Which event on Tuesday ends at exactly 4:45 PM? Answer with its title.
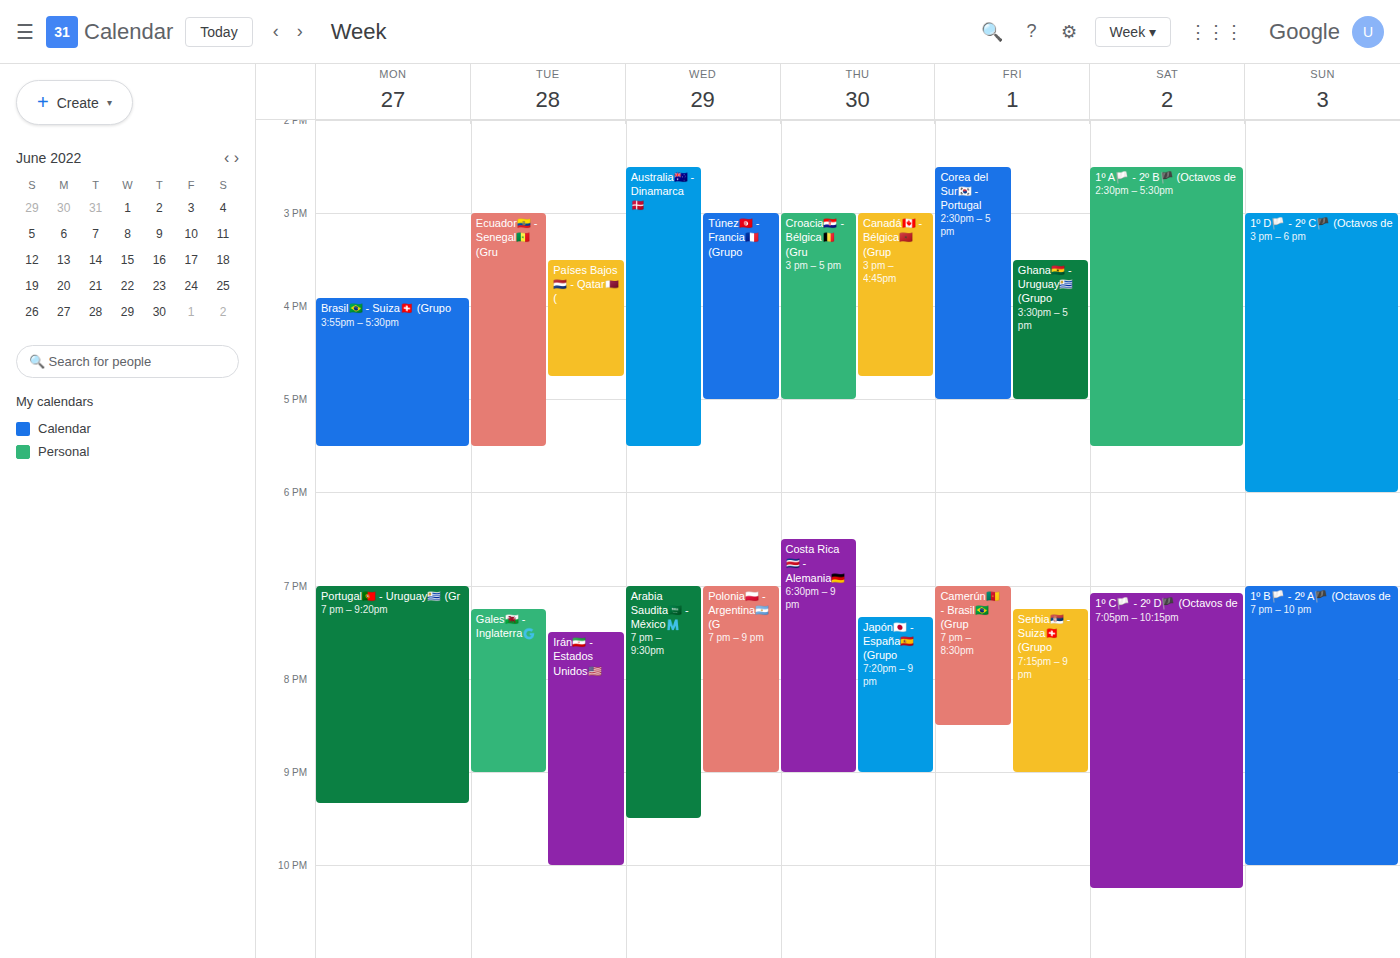
"Países Bajos🇳🇱 - Qatar🇶🇦 ("